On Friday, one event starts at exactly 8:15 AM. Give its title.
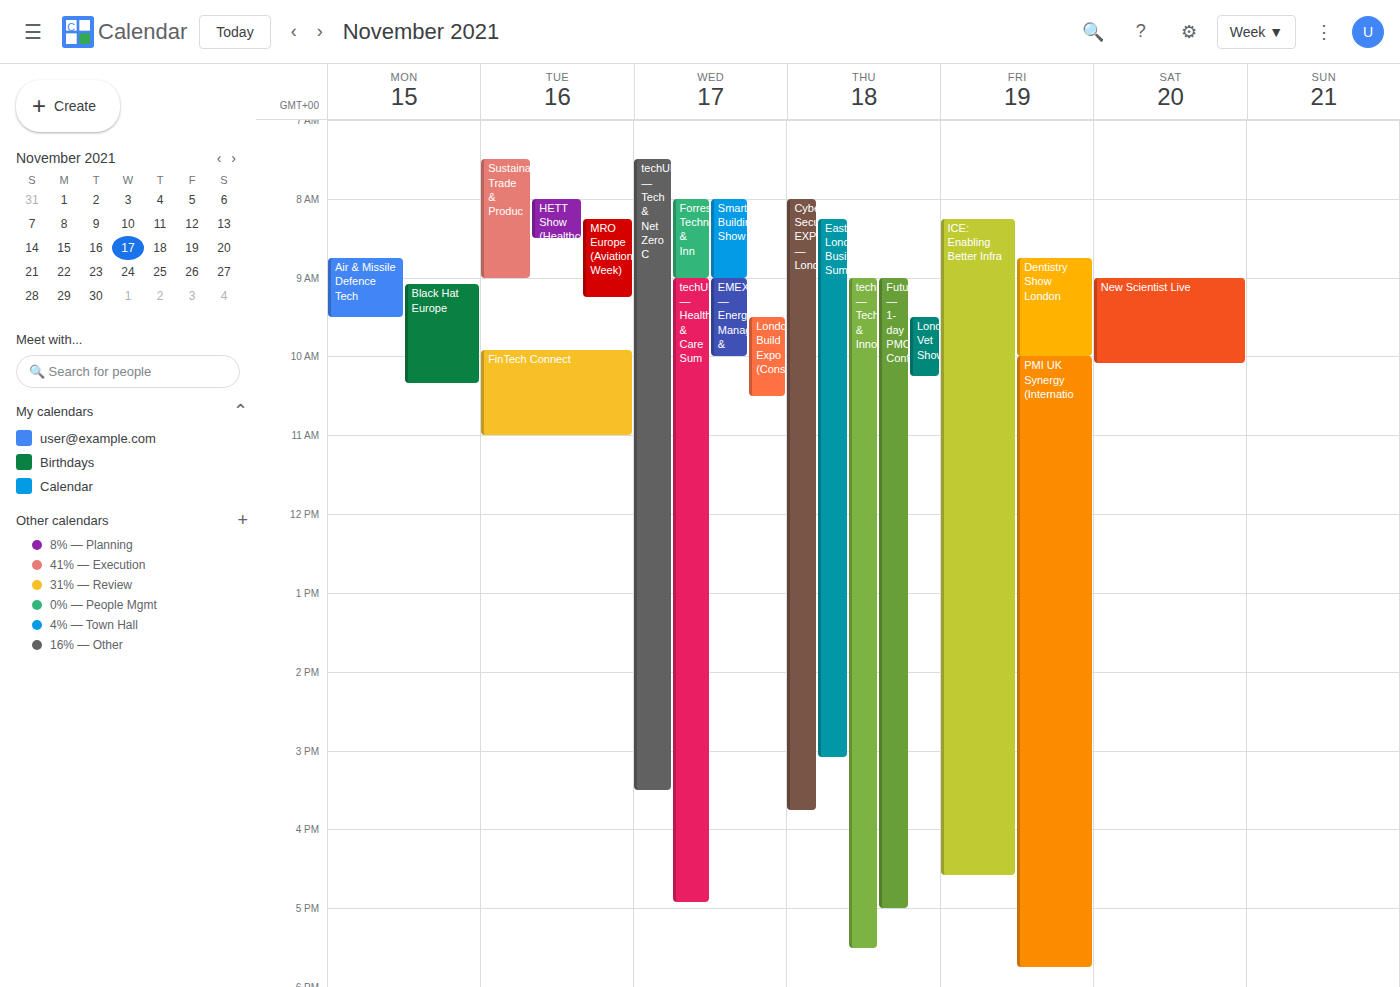
"ICE: Enabling Better Infra"